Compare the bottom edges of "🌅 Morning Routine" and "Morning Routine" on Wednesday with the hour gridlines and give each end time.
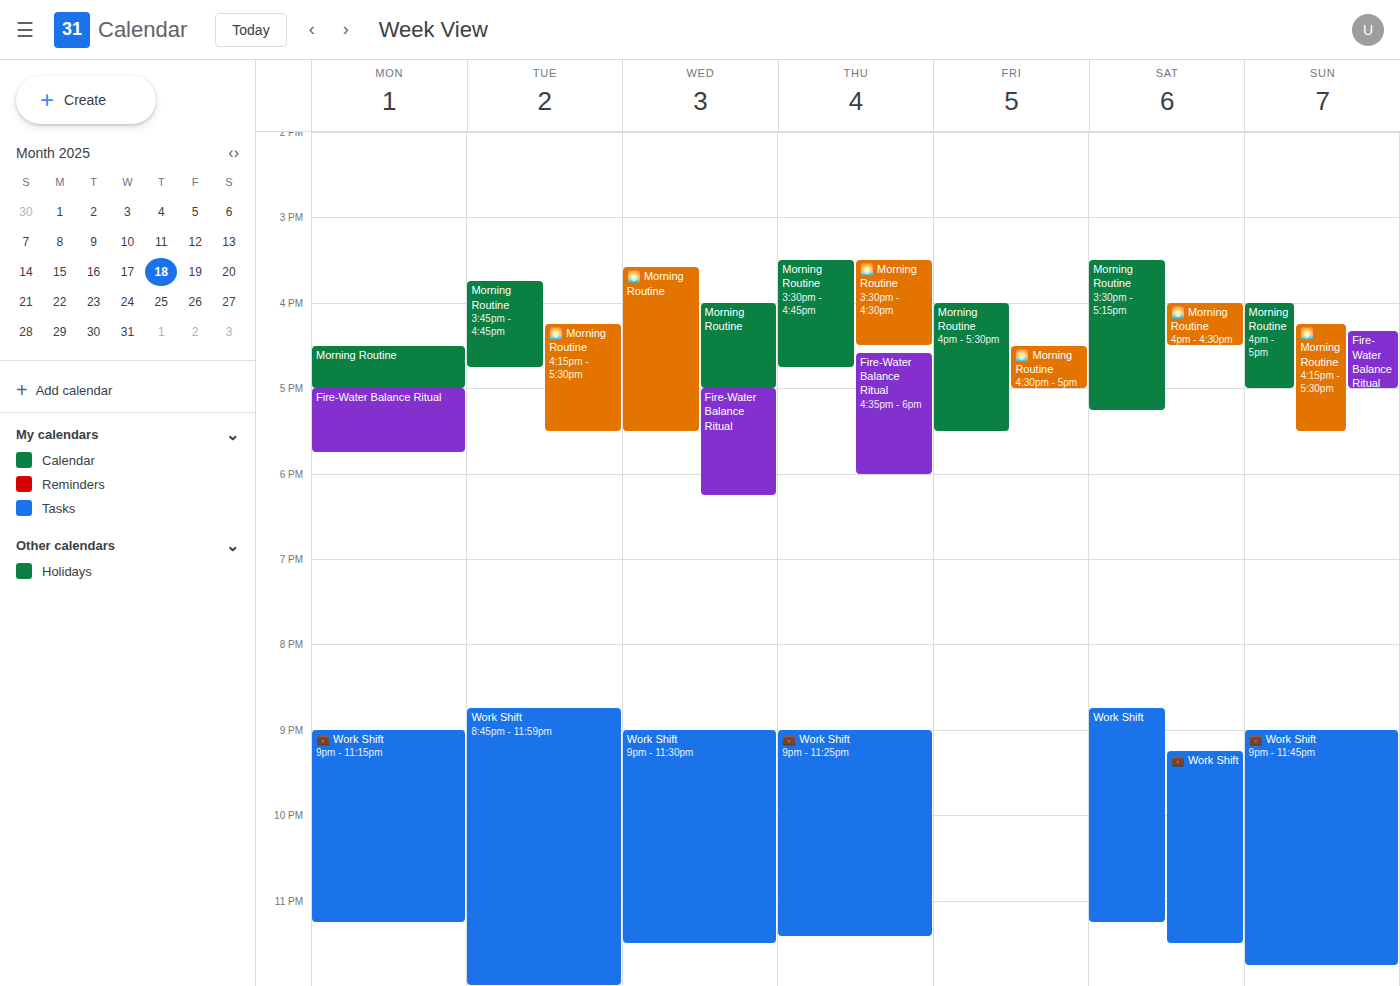
"🌅 Morning Routine": 5:30 PM, halfway between the 5 PM and 6 PM lines. "Morning Routine": 5:00 PM, exactly on the 5 PM line.